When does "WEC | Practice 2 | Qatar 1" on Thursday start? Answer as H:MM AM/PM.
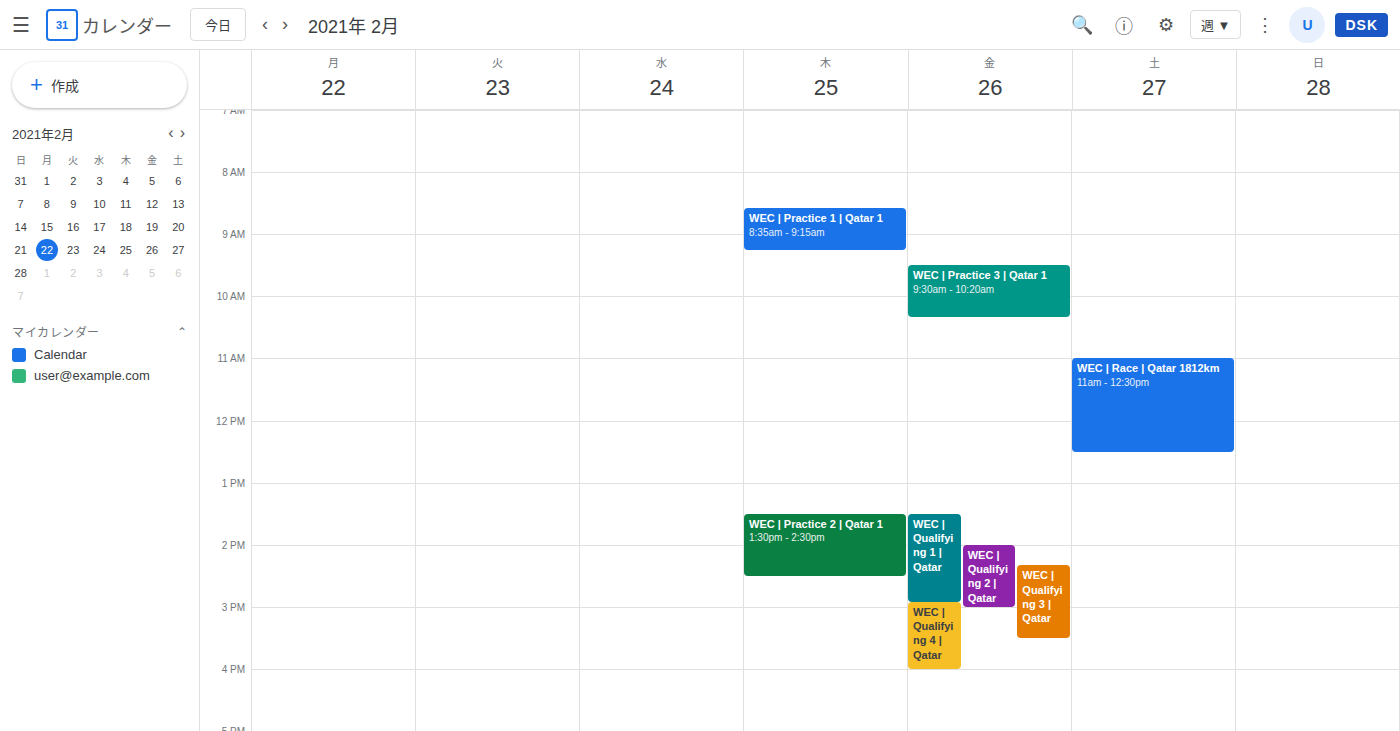
1:30 PM